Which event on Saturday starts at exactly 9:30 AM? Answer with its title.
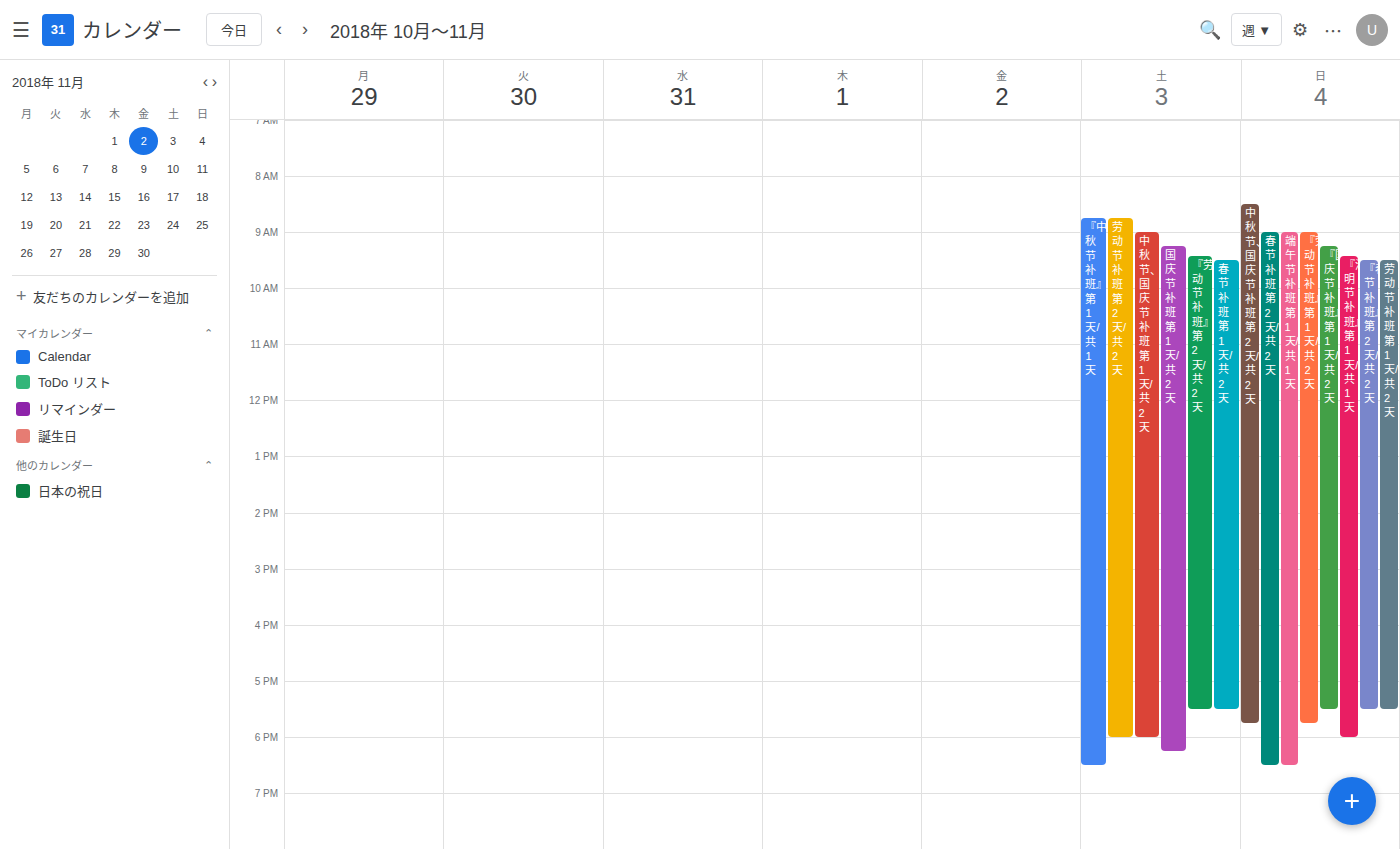
"春节 补班 第1天/共2天"